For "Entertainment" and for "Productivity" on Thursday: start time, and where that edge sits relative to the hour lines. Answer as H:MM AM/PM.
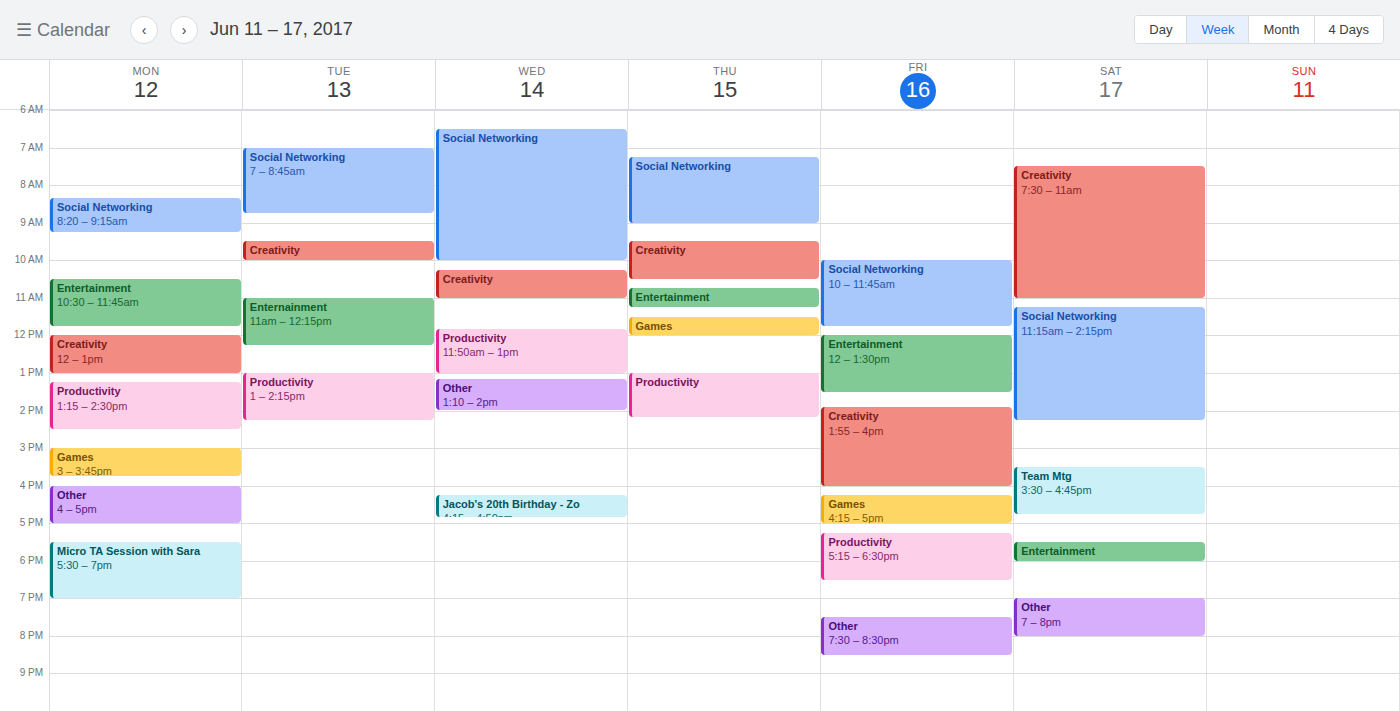
"Entertainment": 10:45 AM, neither: three quarters of the way from the 10 AM line to the 11 AM line. "Productivity": 1:00 PM, exactly on the 1 PM line.